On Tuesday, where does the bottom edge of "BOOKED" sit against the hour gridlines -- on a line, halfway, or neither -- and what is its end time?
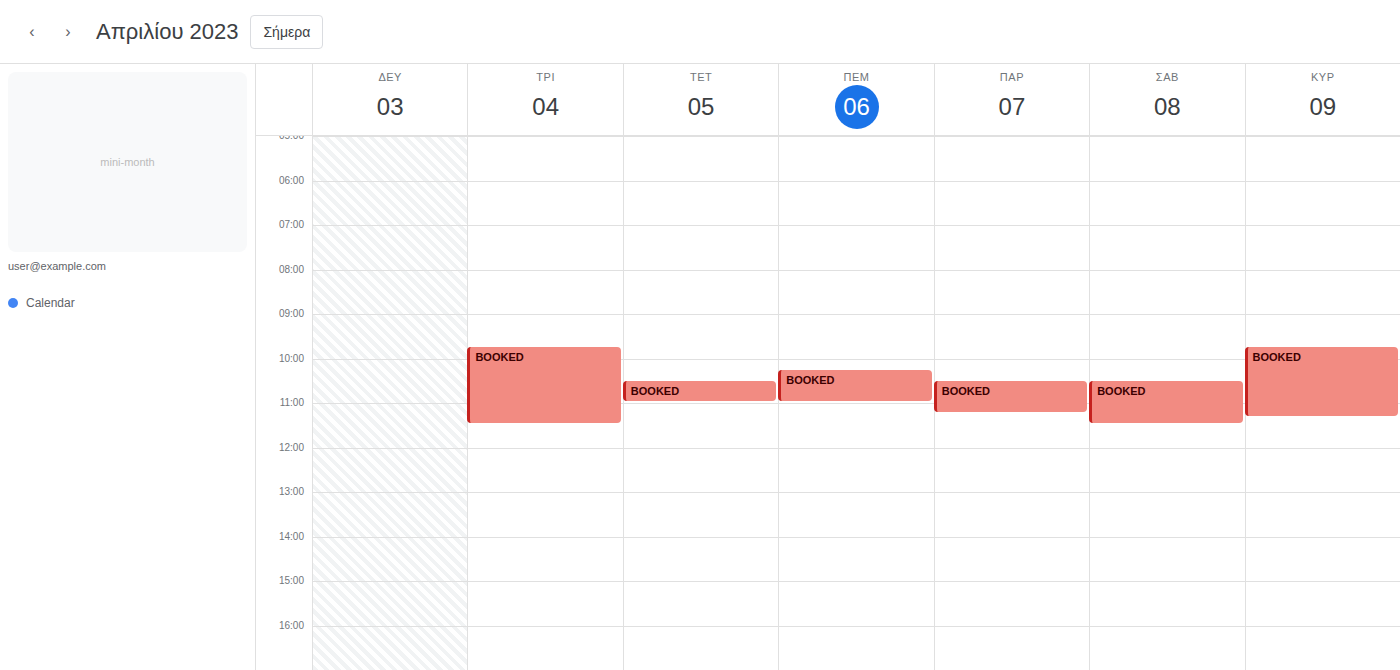
11:30 AM -- halfway between the 11 AM and 12 PM lines.